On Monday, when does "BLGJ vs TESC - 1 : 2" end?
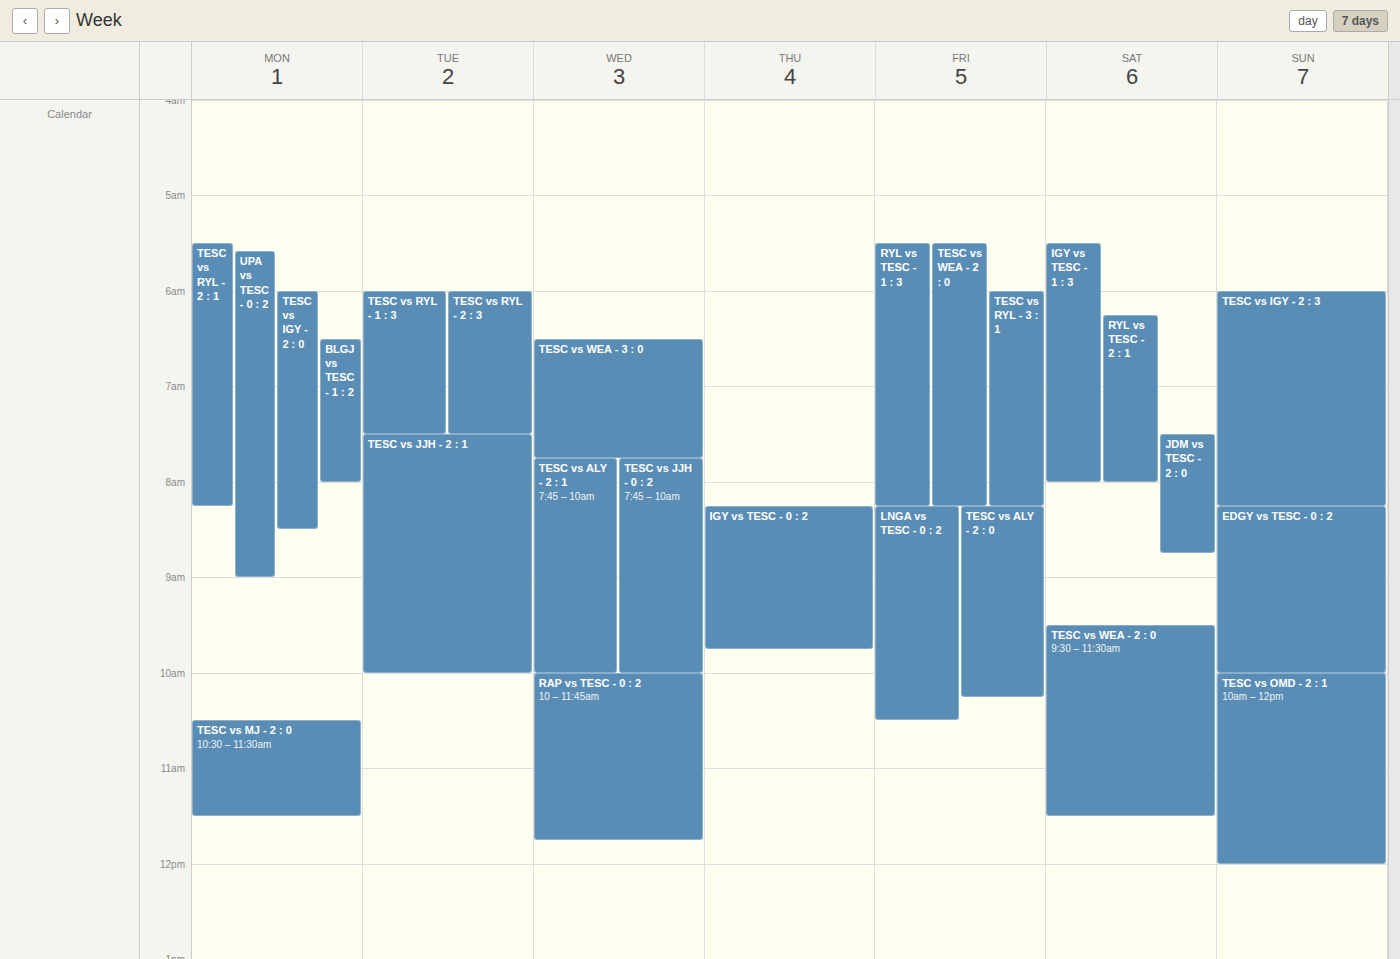
8:00 AM